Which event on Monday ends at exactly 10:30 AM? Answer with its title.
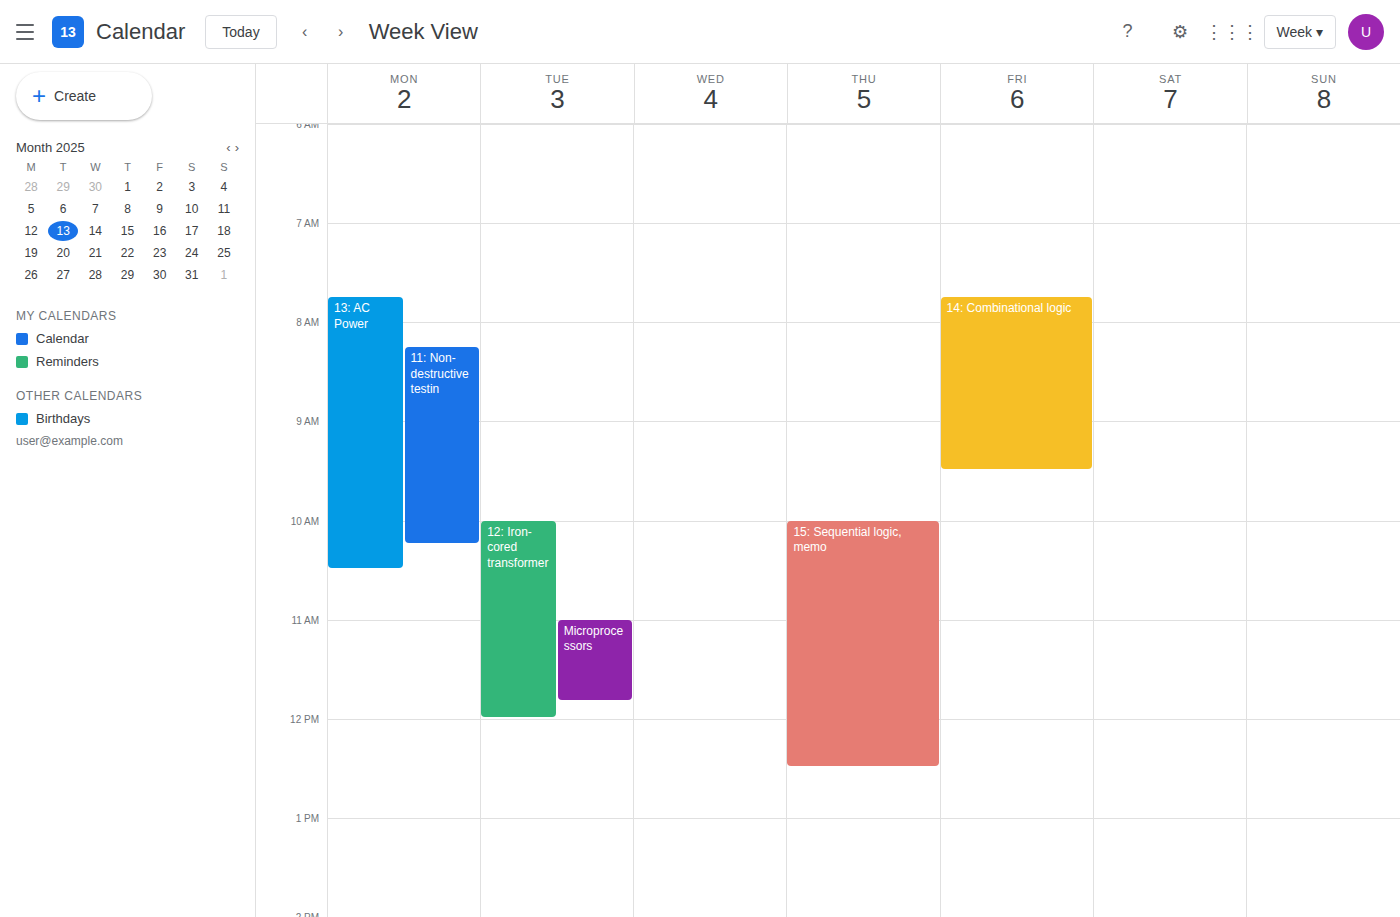
"13: AC Power"